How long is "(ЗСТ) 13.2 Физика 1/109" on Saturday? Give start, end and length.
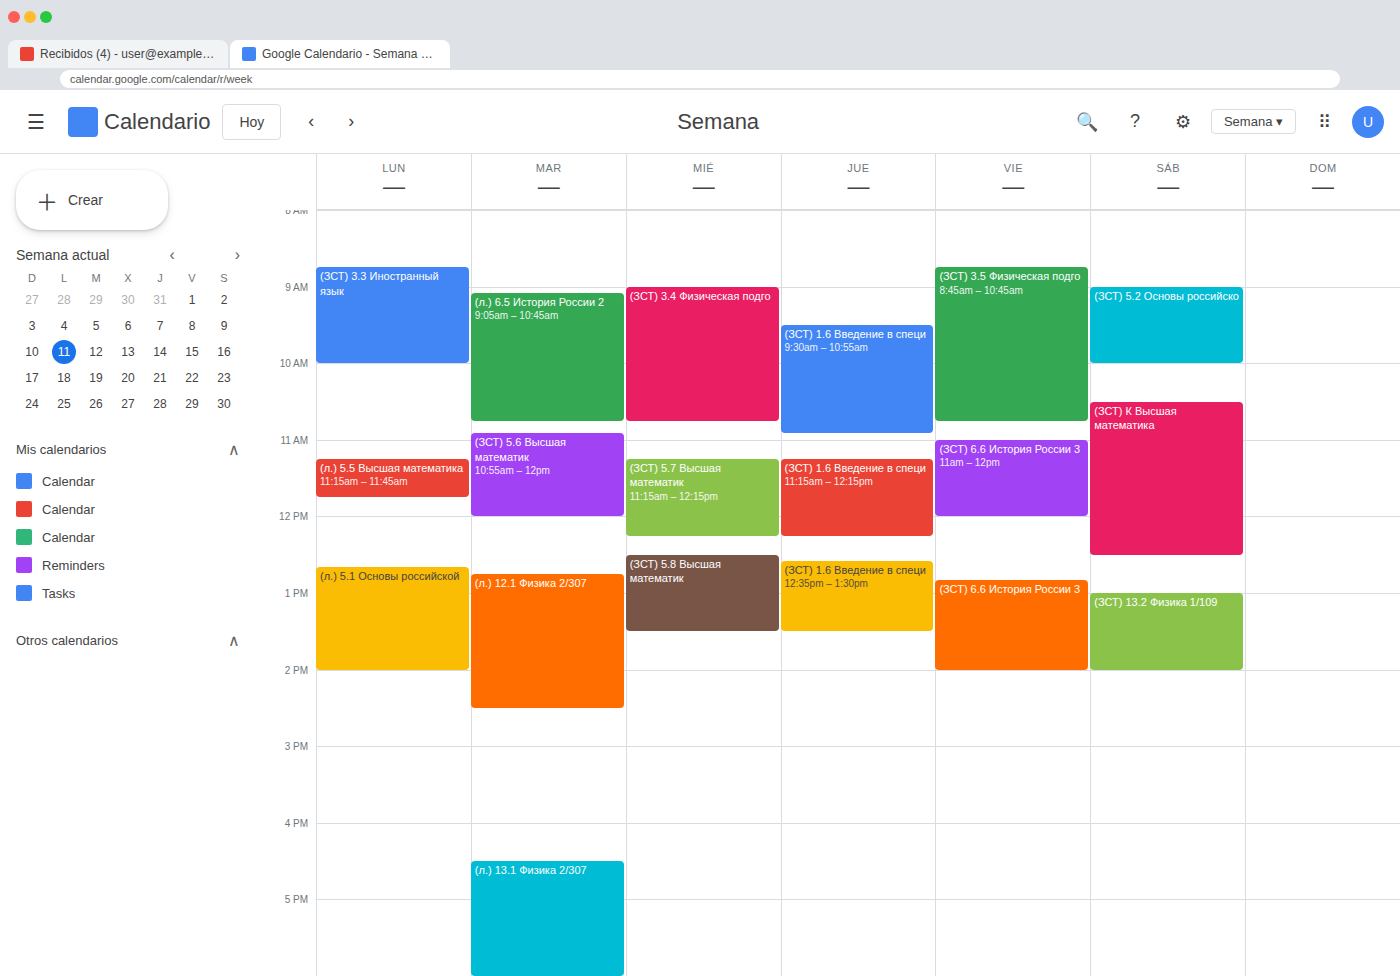
1:00 PM to 2:00 PM, 1 hour